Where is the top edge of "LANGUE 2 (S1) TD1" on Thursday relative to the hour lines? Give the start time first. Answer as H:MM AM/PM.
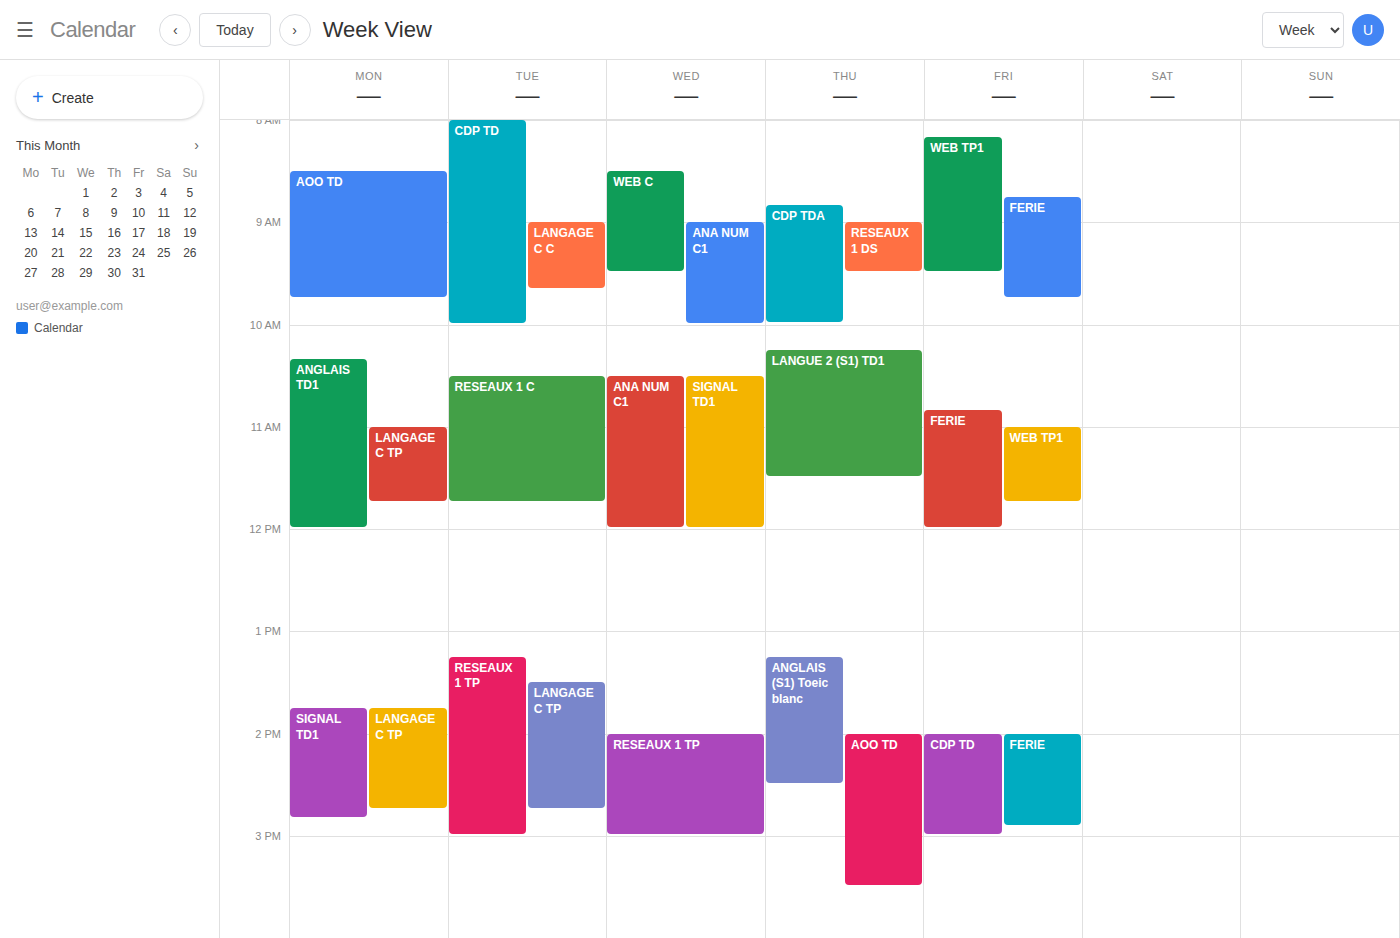
10:15 AM -- neither: a quarter of the way from the 10 AM line to the 11 AM line.